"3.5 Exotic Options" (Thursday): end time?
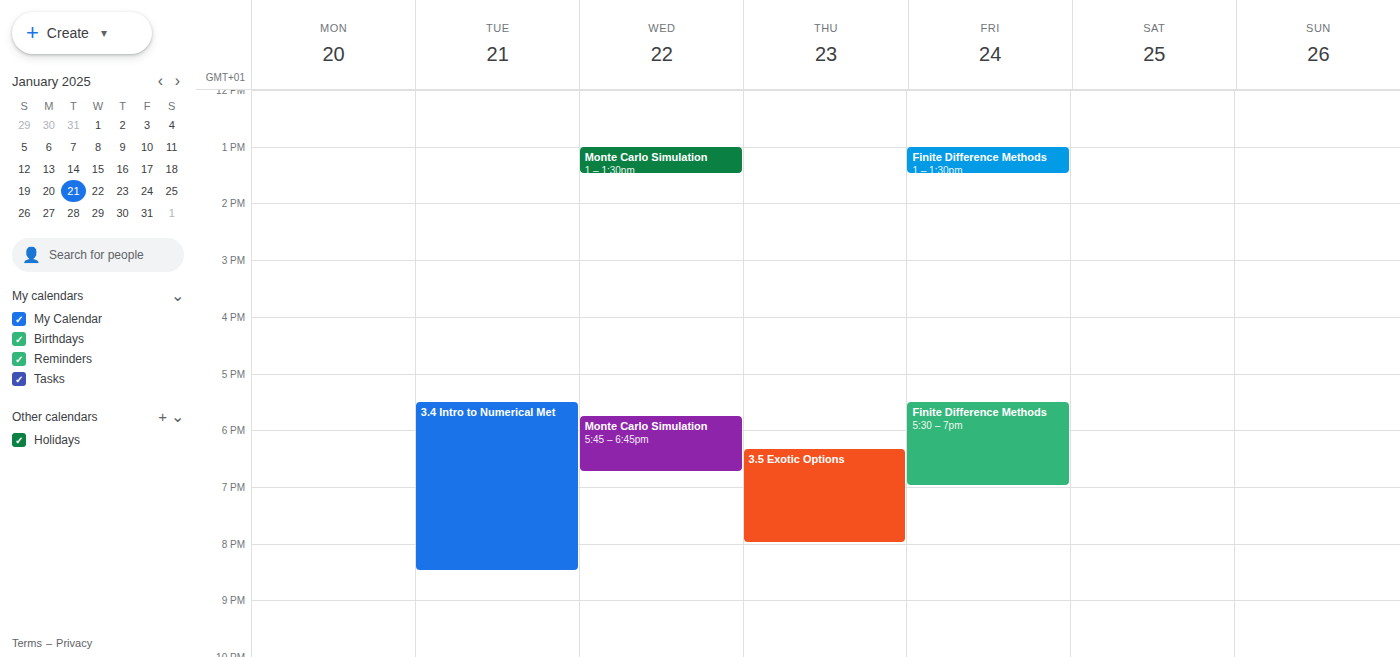
8:00 PM